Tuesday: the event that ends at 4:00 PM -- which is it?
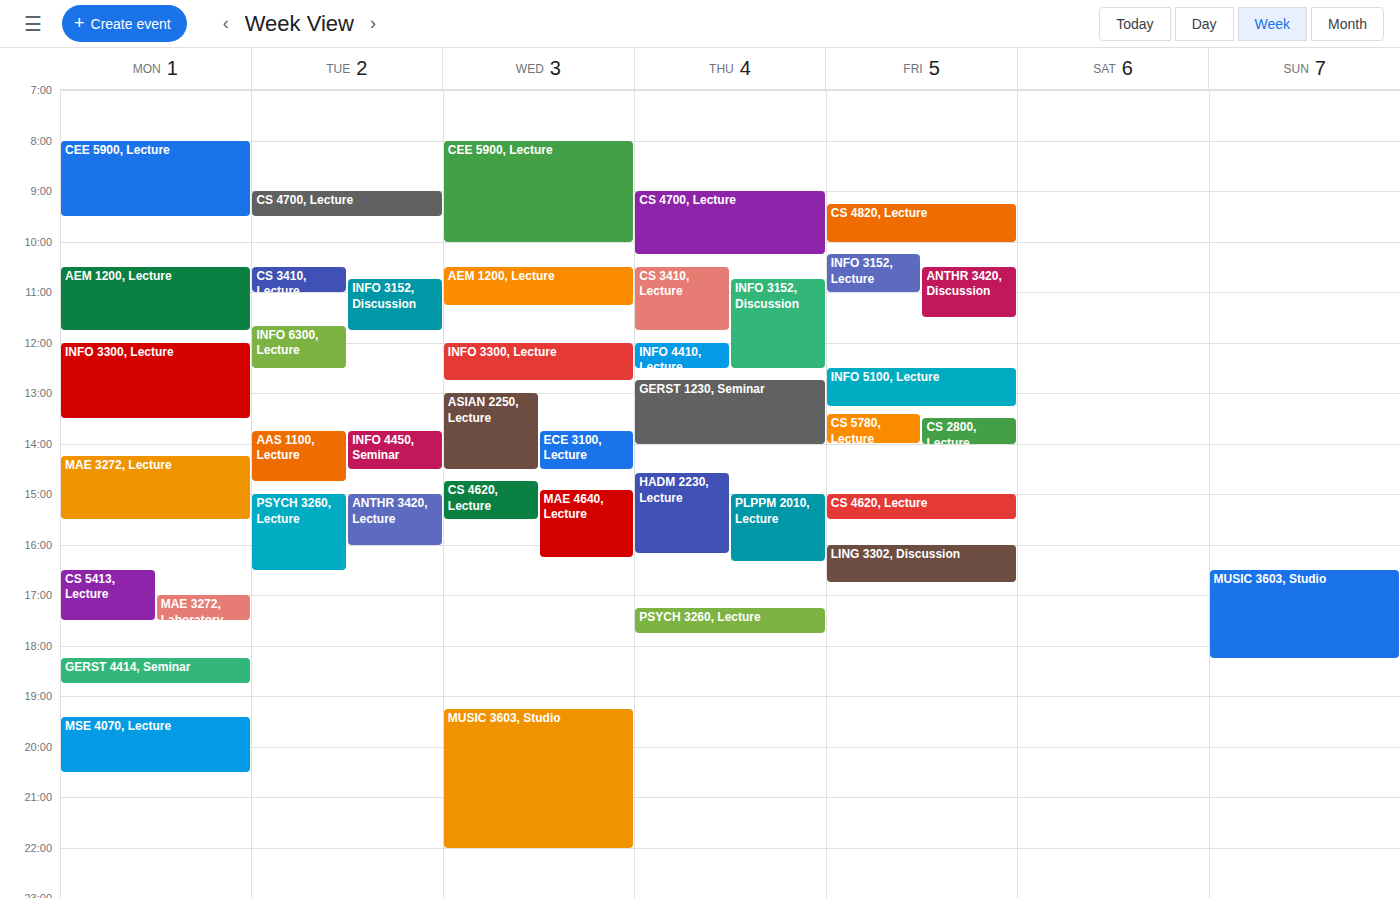
"ANTHR 3420, Lecture"